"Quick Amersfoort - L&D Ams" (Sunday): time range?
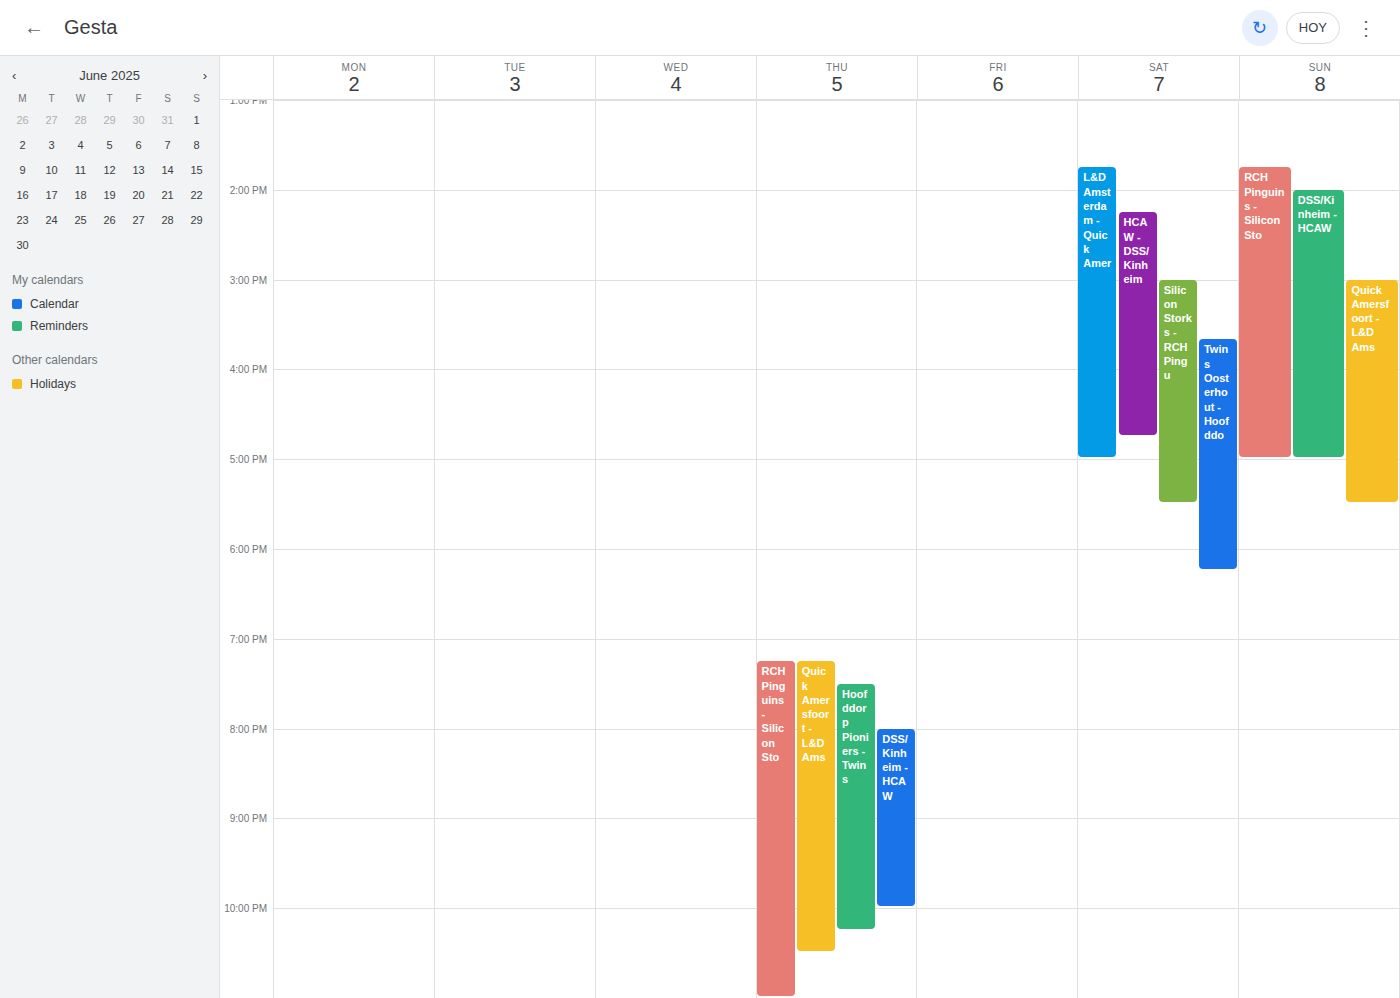
3:00 PM to 5:30 PM